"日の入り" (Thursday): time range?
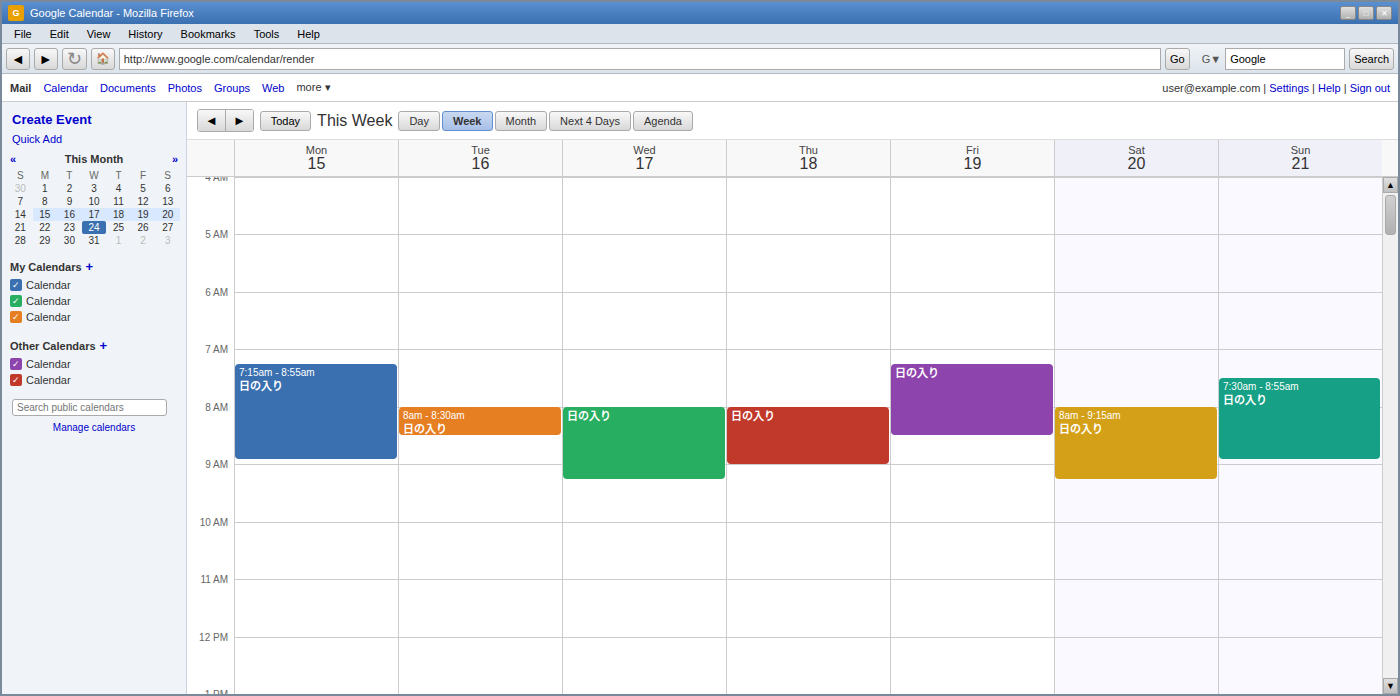
8:00 AM to 9:00 AM